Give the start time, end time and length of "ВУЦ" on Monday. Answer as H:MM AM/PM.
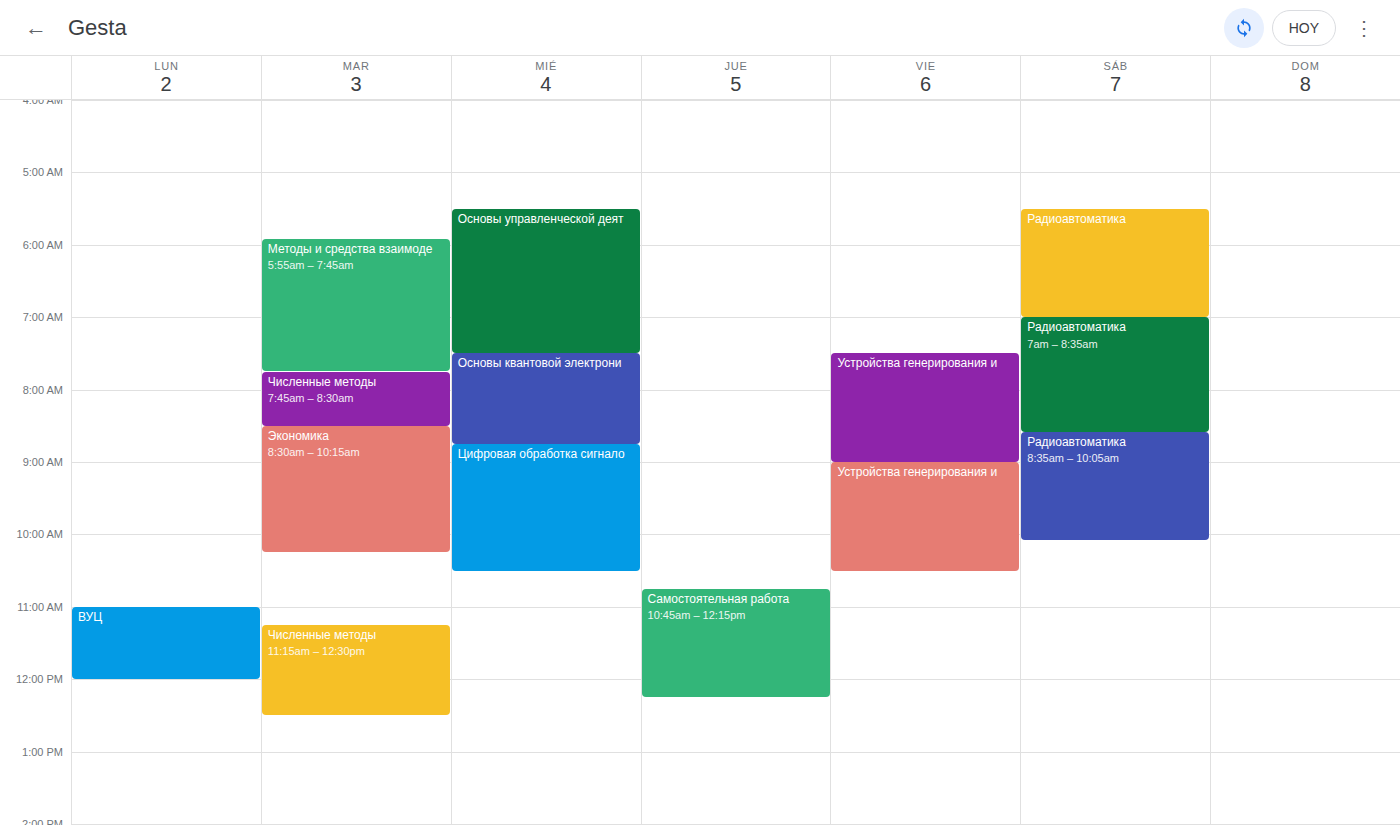
11:00 AM to 12:00 PM, 1 hour